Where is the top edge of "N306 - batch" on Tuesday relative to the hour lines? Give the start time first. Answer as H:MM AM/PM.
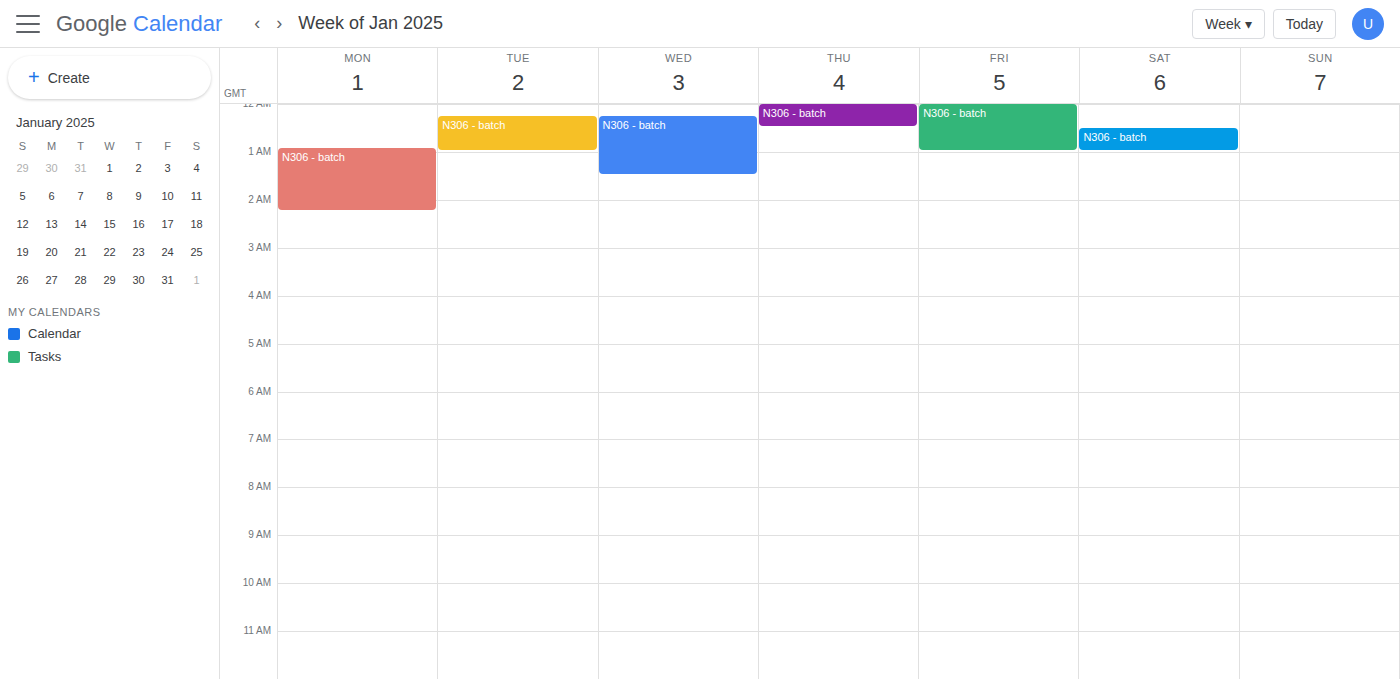
12:15 AM -- neither: a quarter of the way from the 12 AM line to the 1 AM line.